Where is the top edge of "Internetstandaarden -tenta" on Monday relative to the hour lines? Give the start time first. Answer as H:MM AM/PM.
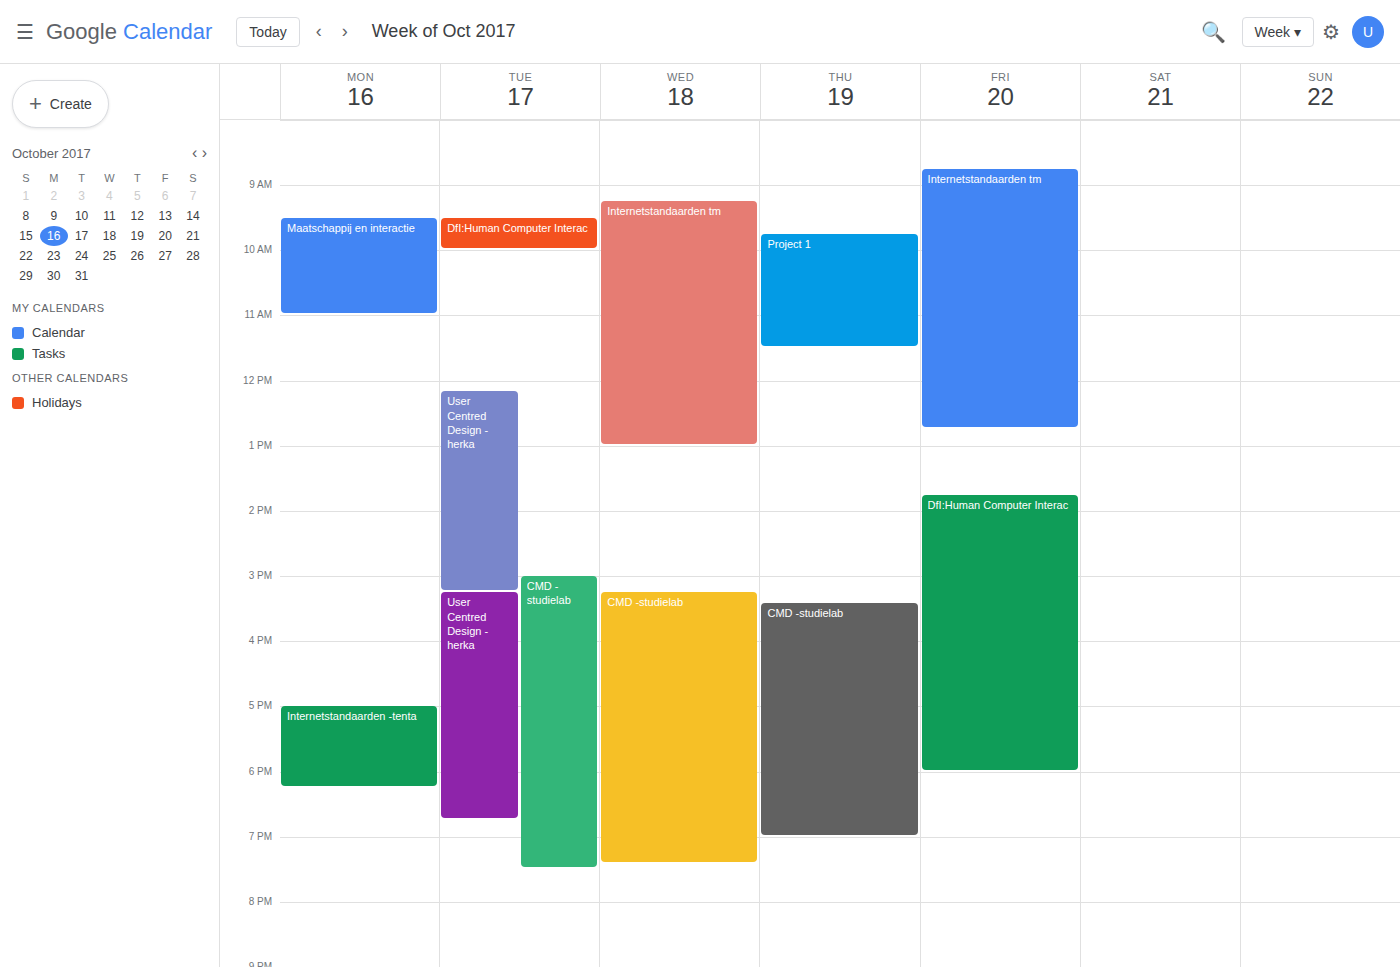
5:00 PM -- exactly on the 5 PM line.